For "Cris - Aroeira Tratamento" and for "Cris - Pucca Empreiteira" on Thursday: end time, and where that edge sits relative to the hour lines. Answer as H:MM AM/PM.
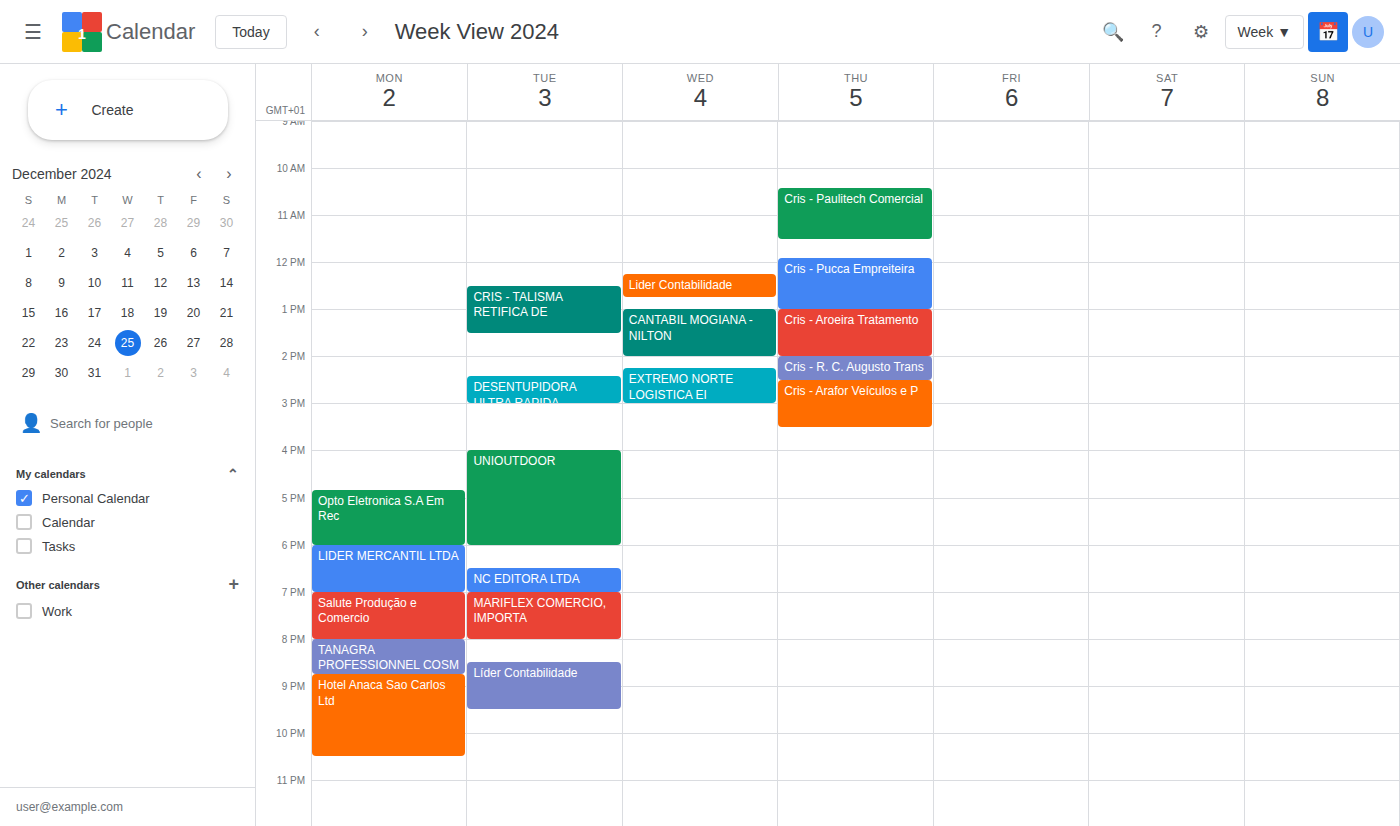
"Cris - Aroeira Tratamento": 2:00 PM, exactly on the 2 PM line. "Cris - Pucca Empreiteira": 1:00 PM, exactly on the 1 PM line.